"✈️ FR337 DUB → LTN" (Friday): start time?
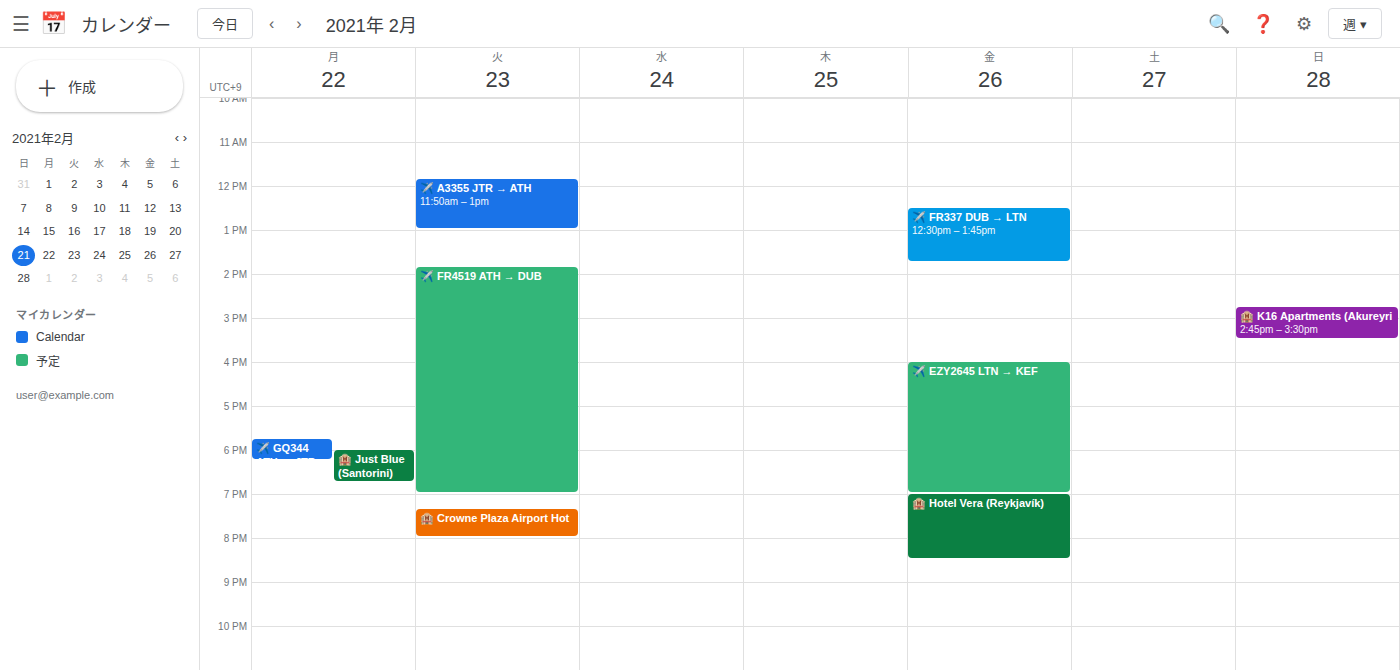
12:30 PM